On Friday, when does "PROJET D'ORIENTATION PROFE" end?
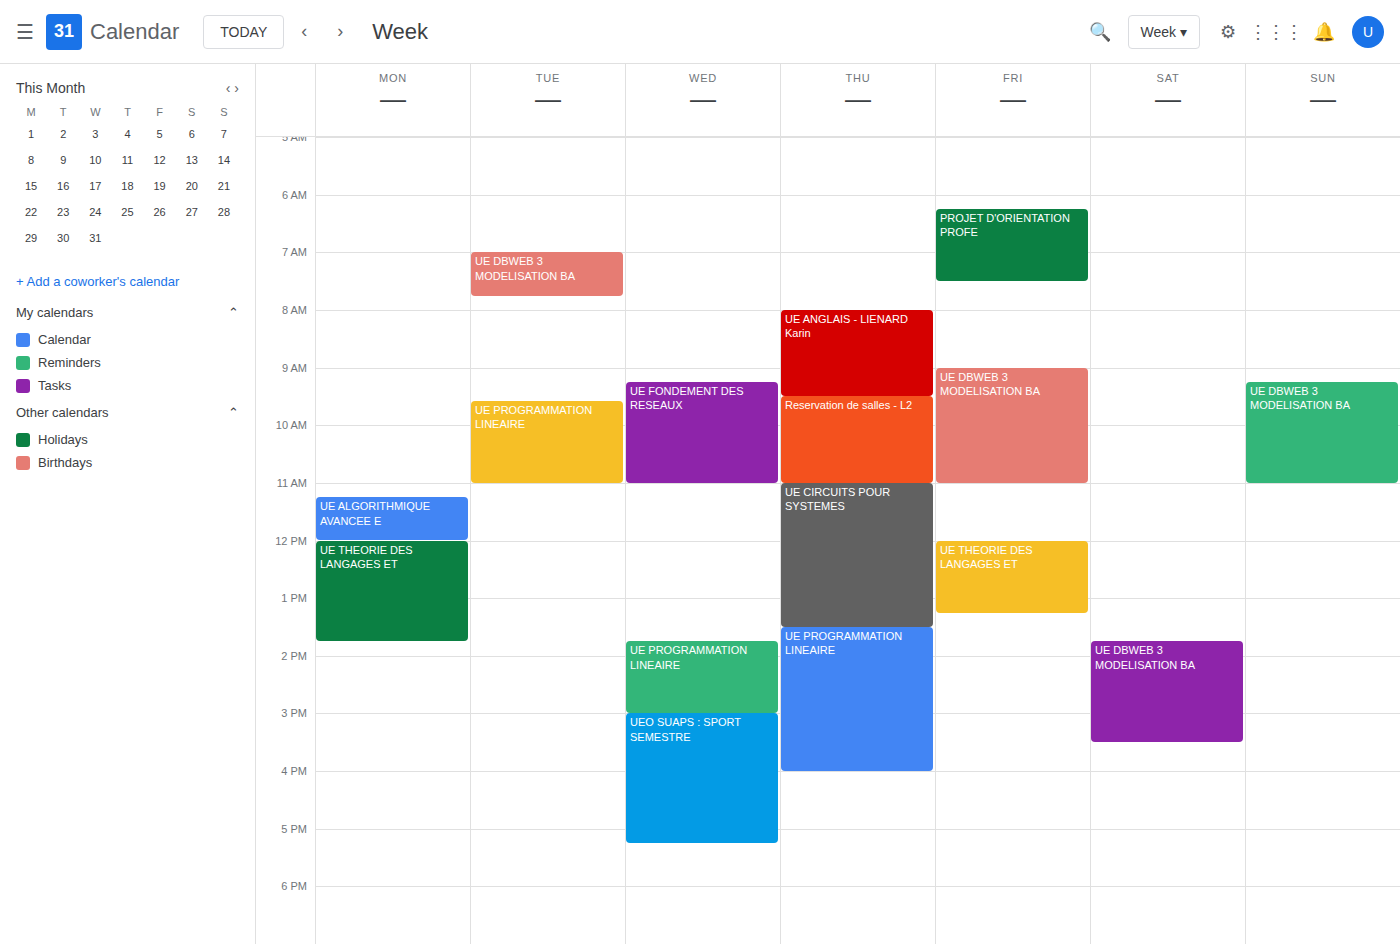
7:30 AM